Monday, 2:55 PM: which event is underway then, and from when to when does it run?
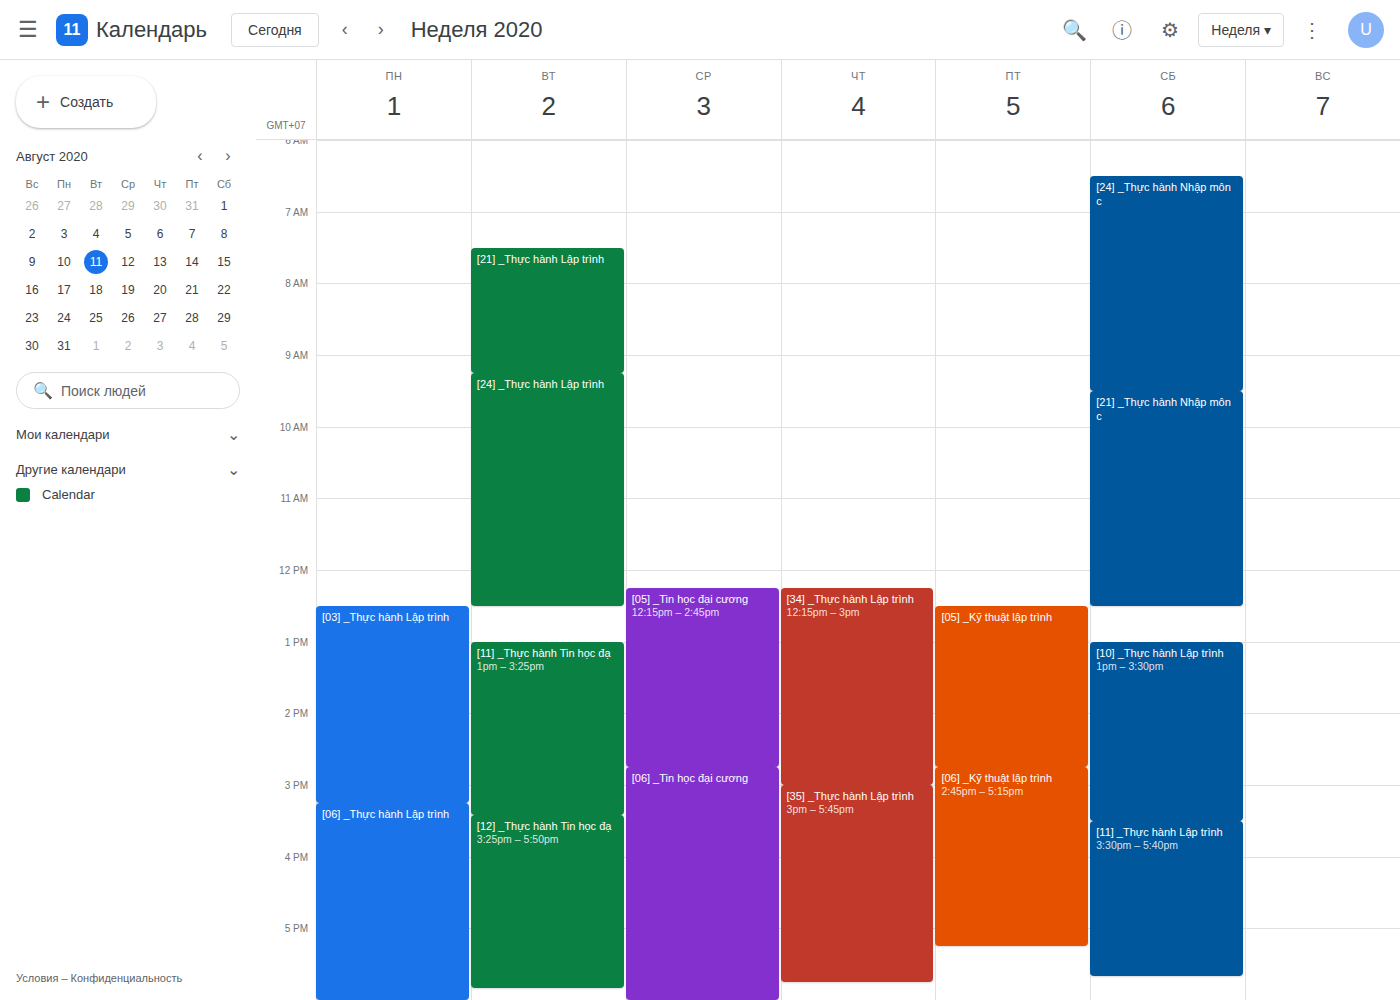
"[03] _Thực hành Lập trình", 12:30 PM to 3:15 PM